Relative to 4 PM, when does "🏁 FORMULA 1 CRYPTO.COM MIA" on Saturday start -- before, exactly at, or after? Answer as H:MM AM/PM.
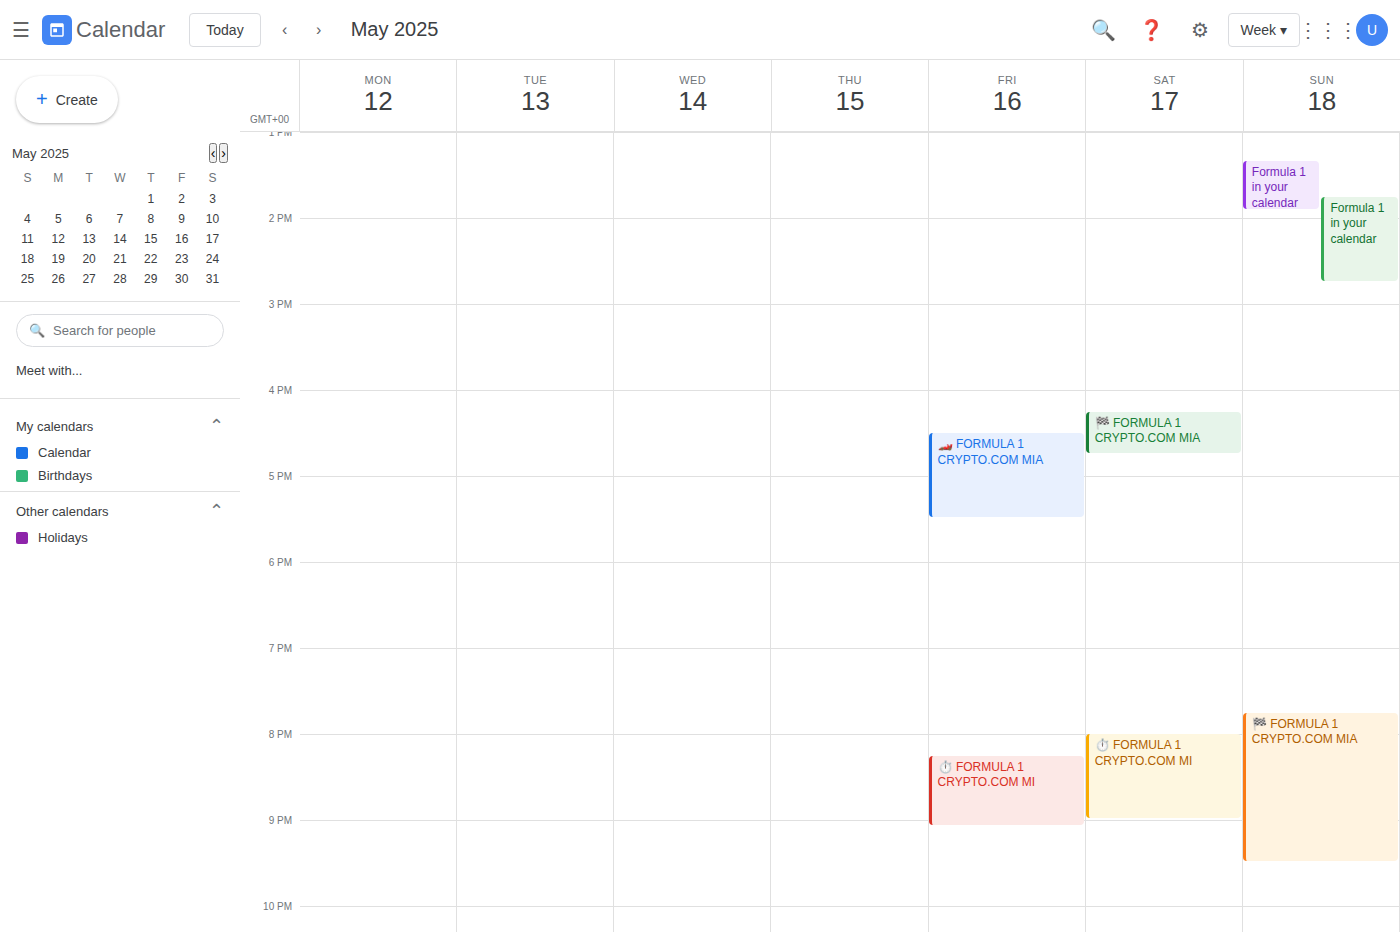
4:15 PM -- after 4 PM, 15 minutes below the 4 PM line.